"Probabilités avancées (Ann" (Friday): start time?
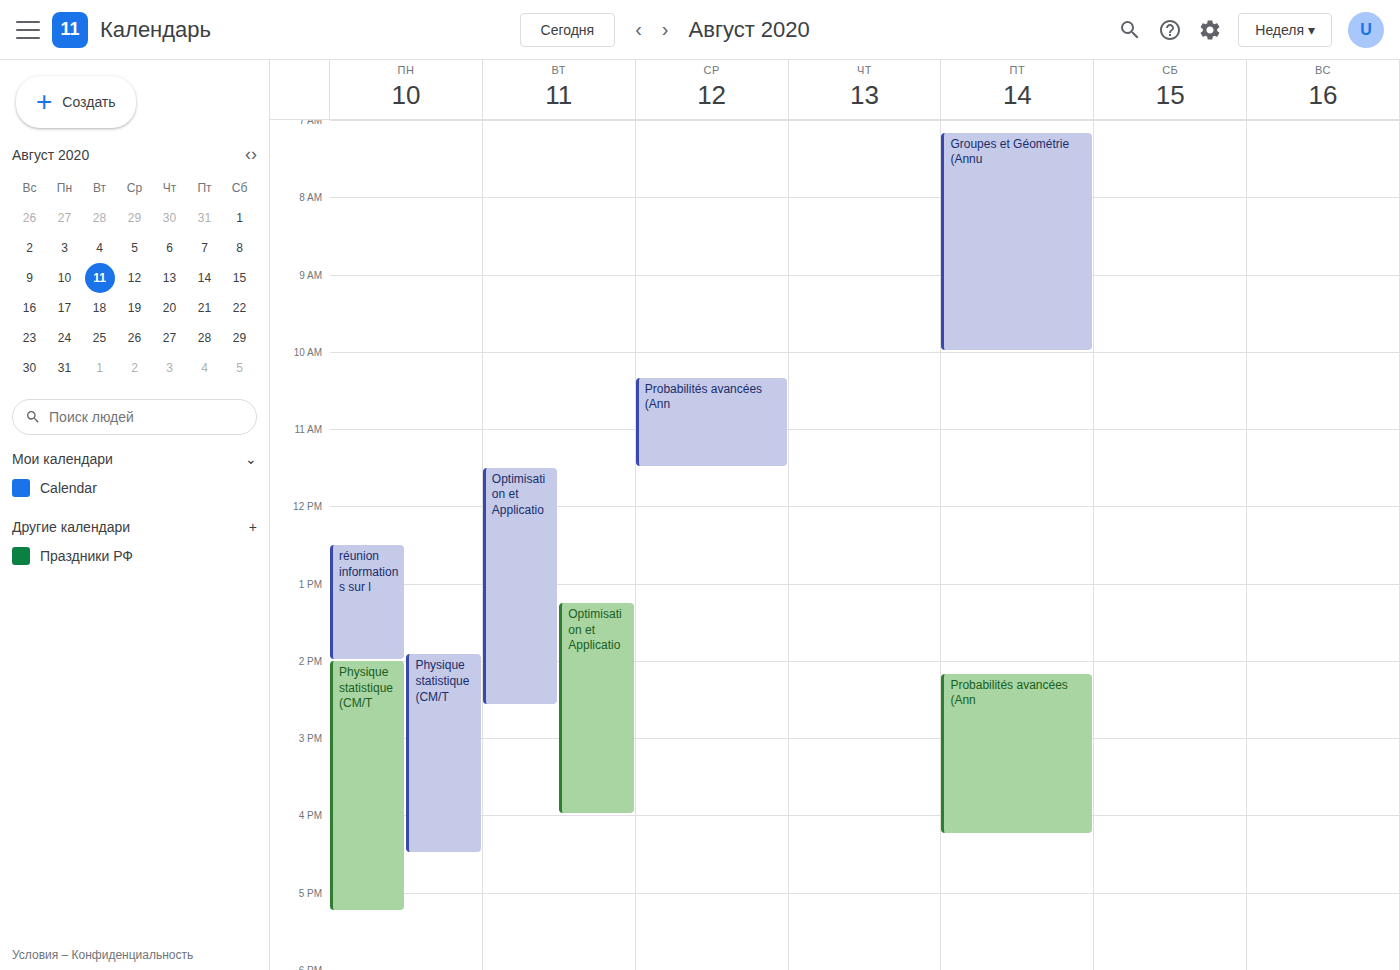
2:10 PM